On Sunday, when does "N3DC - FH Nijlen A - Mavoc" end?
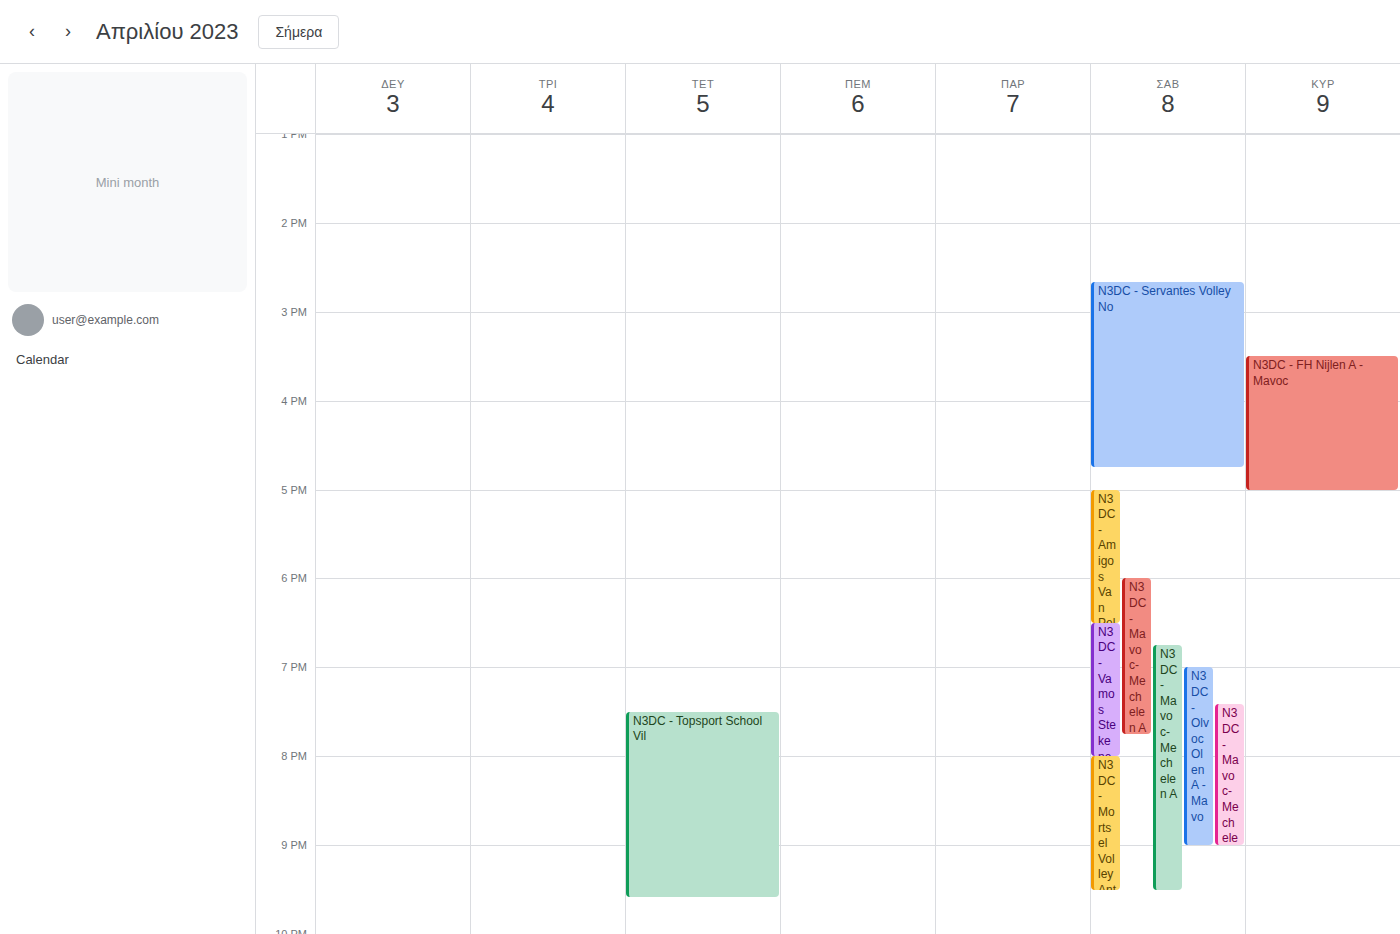
5:00 PM